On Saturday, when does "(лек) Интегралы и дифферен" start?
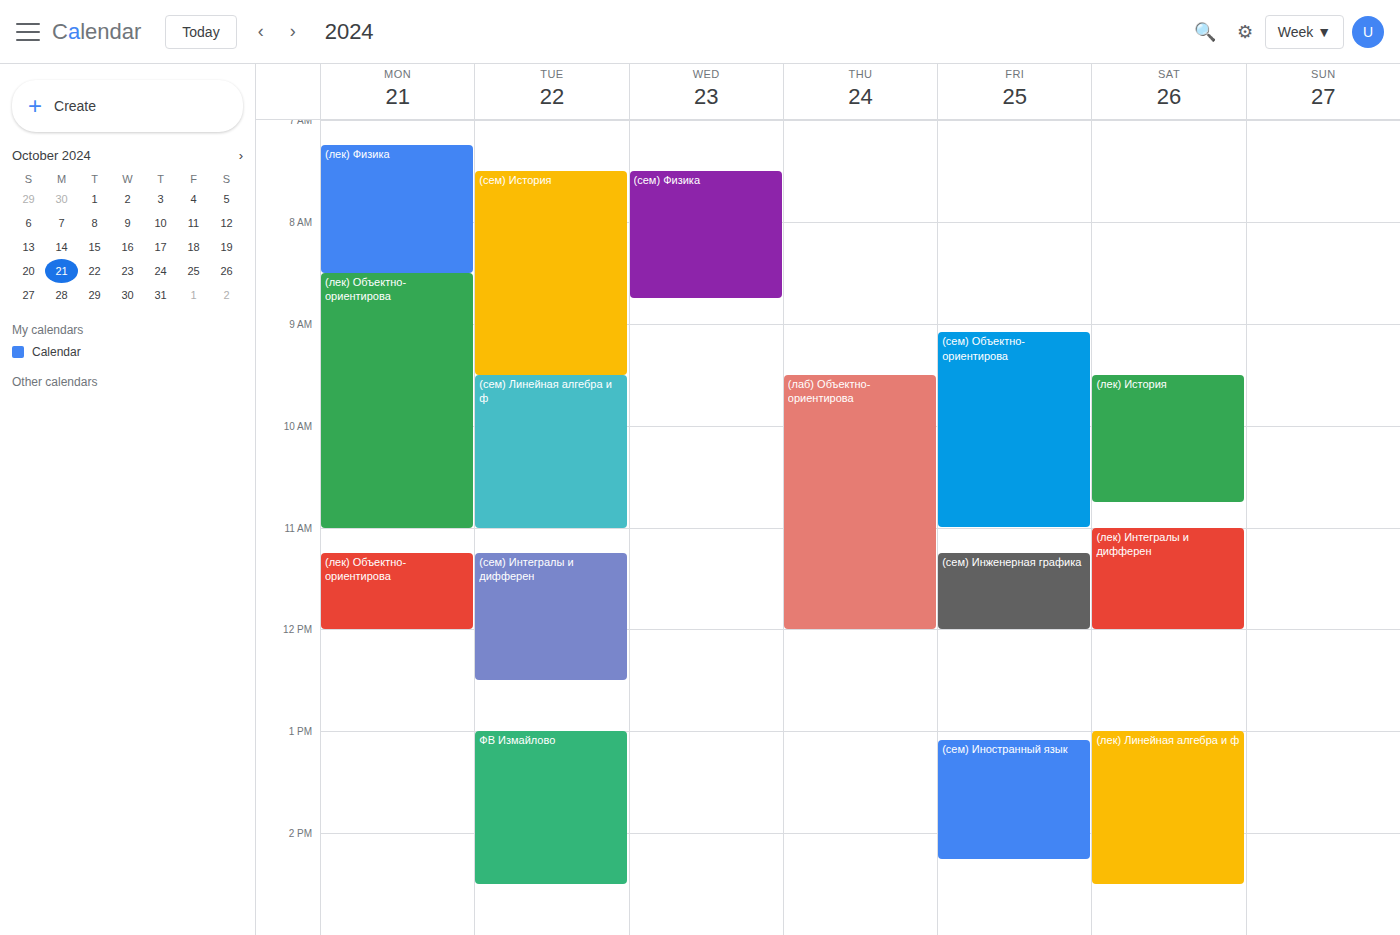
11:00